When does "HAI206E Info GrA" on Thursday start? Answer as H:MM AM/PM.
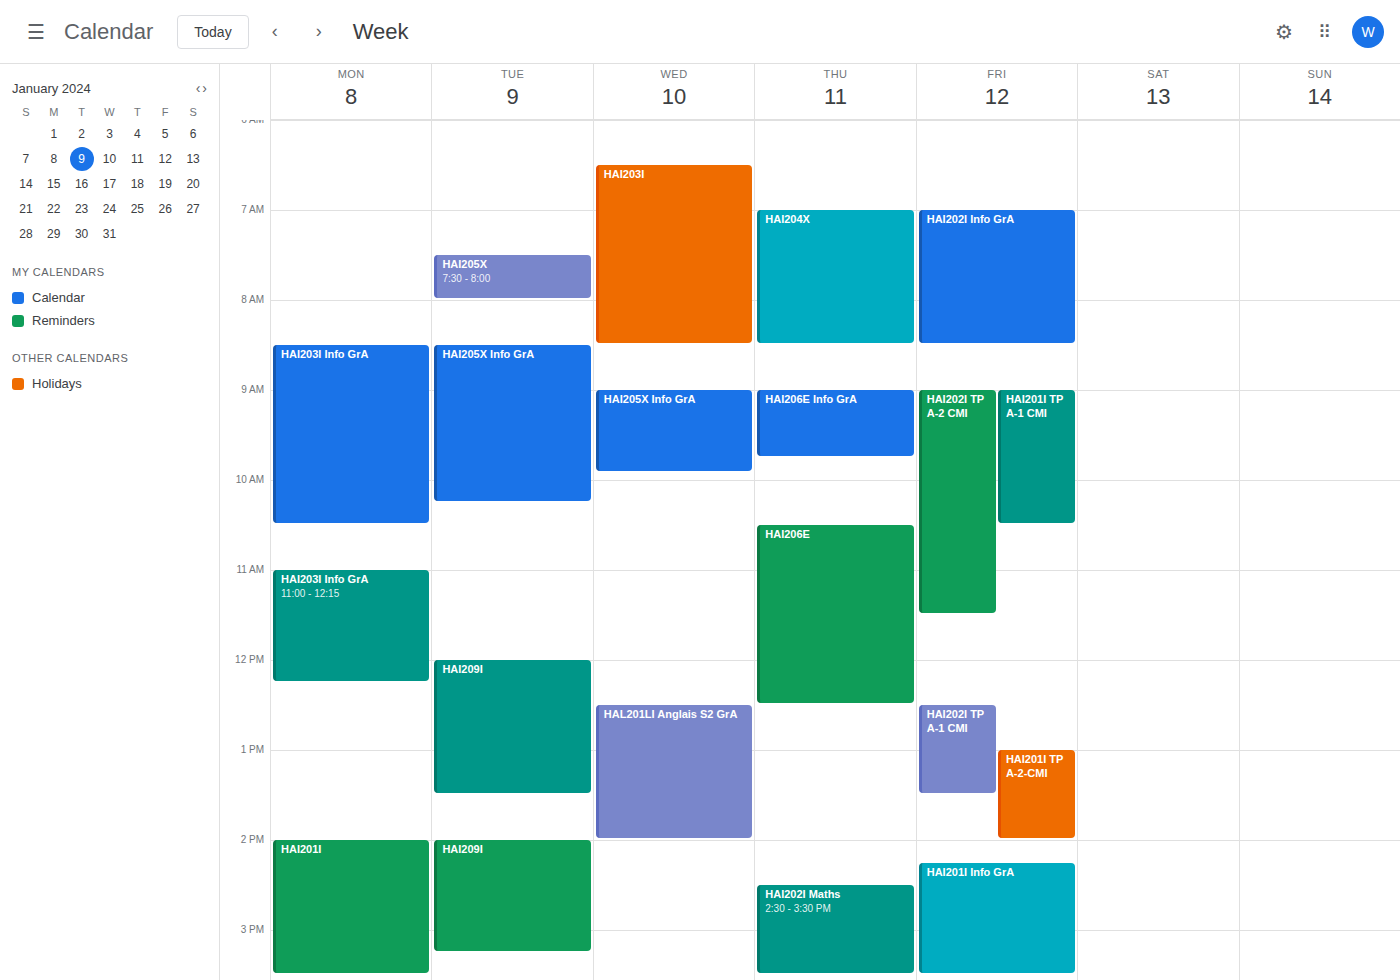
9:00 AM